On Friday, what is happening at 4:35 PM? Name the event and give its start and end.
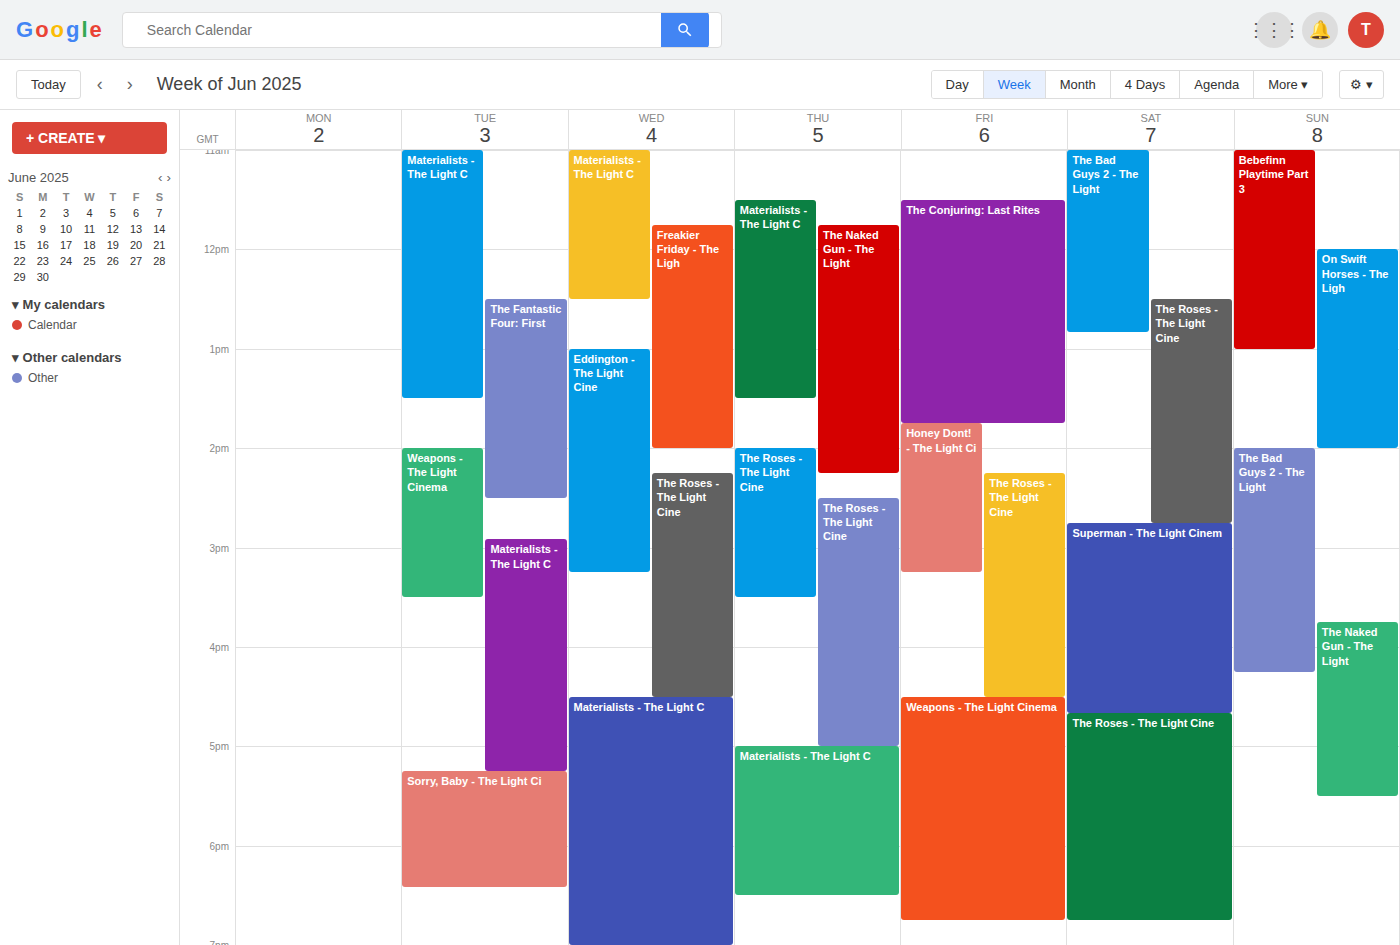
"Weapons - The Light Cinema", 4:30 PM to 6:45 PM